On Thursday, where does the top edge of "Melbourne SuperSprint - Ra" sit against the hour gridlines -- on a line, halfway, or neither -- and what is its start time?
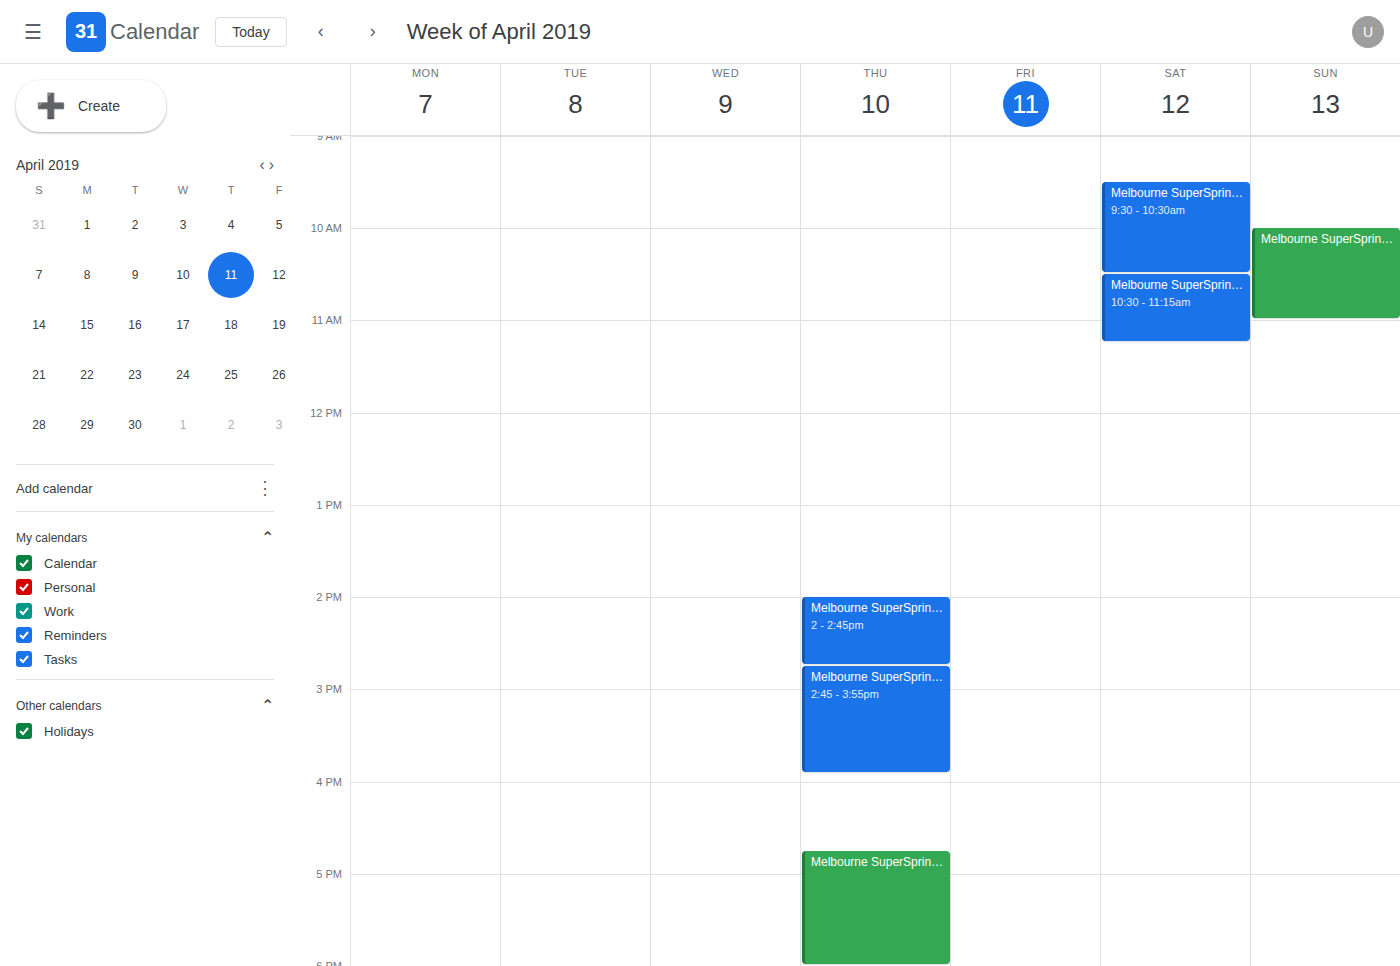
4:45 PM -- neither: three quarters of the way from the 4 PM line to the 5 PM line.